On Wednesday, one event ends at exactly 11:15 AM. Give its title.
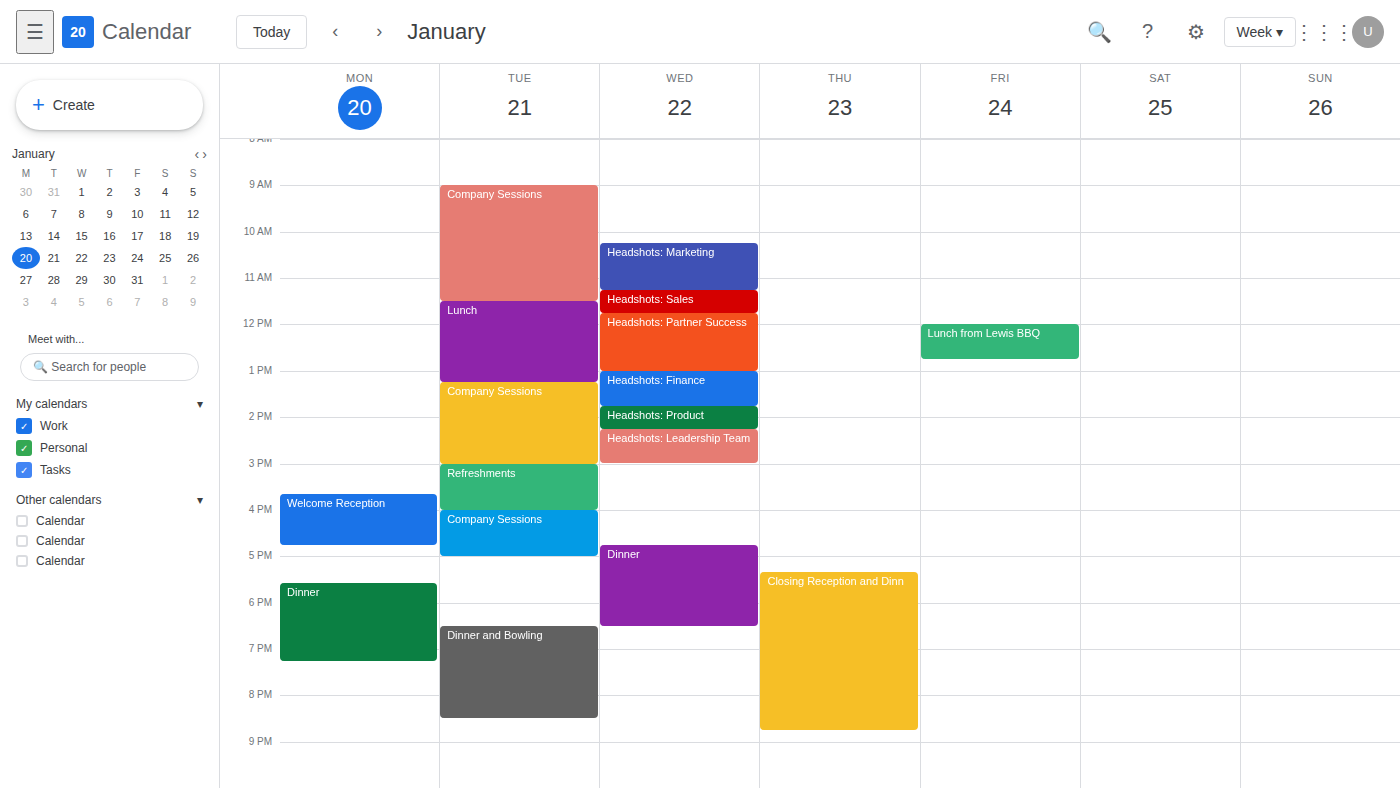
"Headshots: Marketing"